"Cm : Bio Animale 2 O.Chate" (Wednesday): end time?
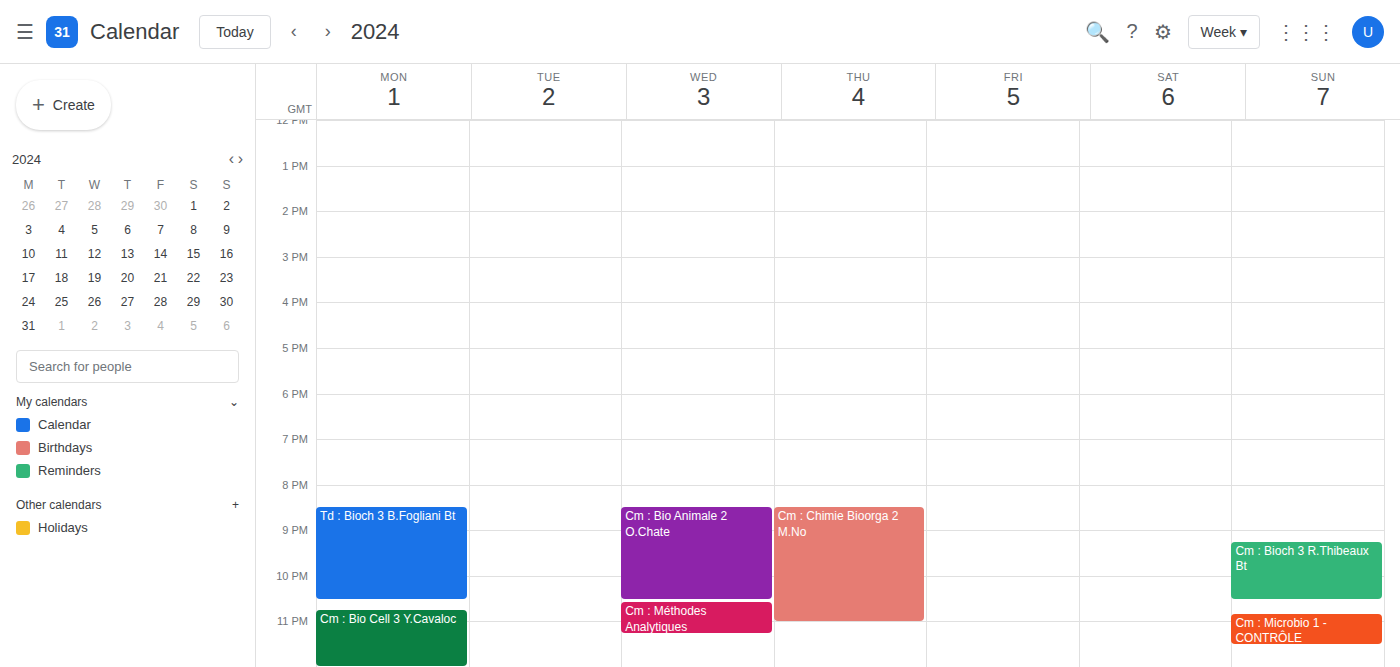
10:30 PM